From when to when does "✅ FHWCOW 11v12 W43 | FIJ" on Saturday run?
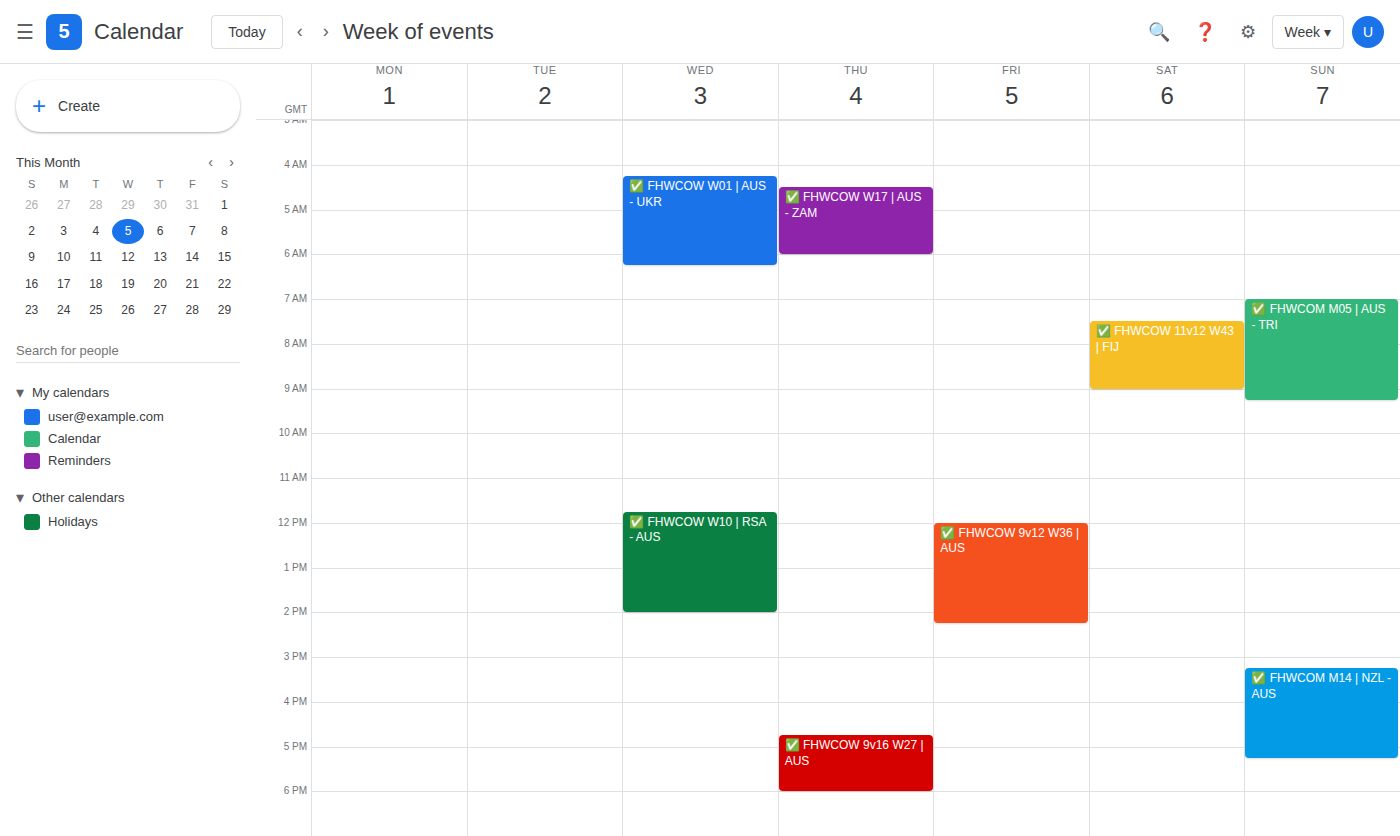
7:30 AM to 9:00 AM